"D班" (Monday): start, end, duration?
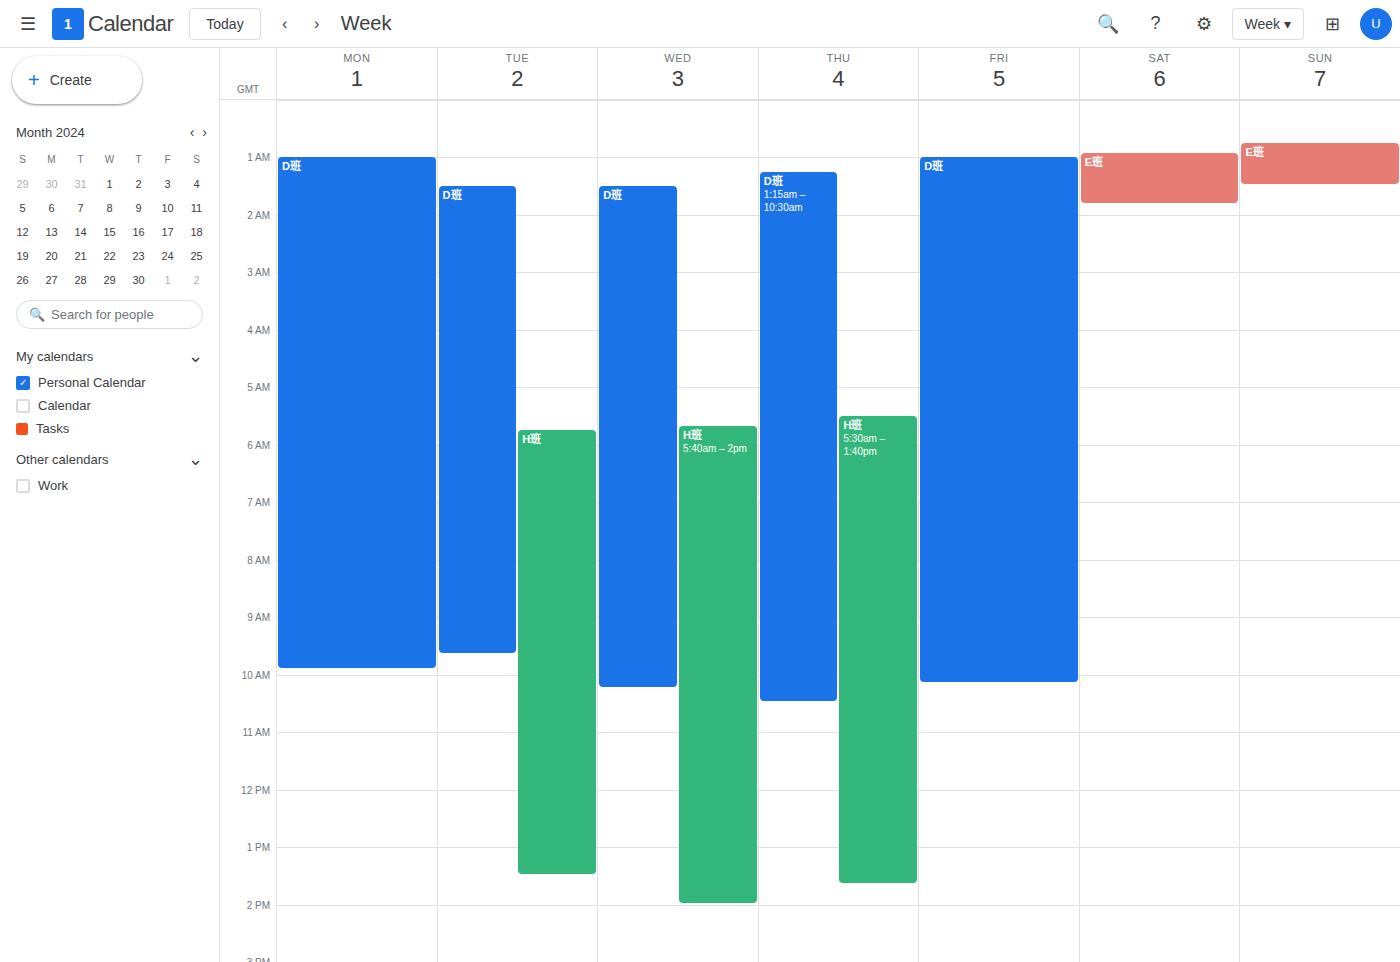
1:00 AM to 9:55 AM, 8 hours 55 minutes